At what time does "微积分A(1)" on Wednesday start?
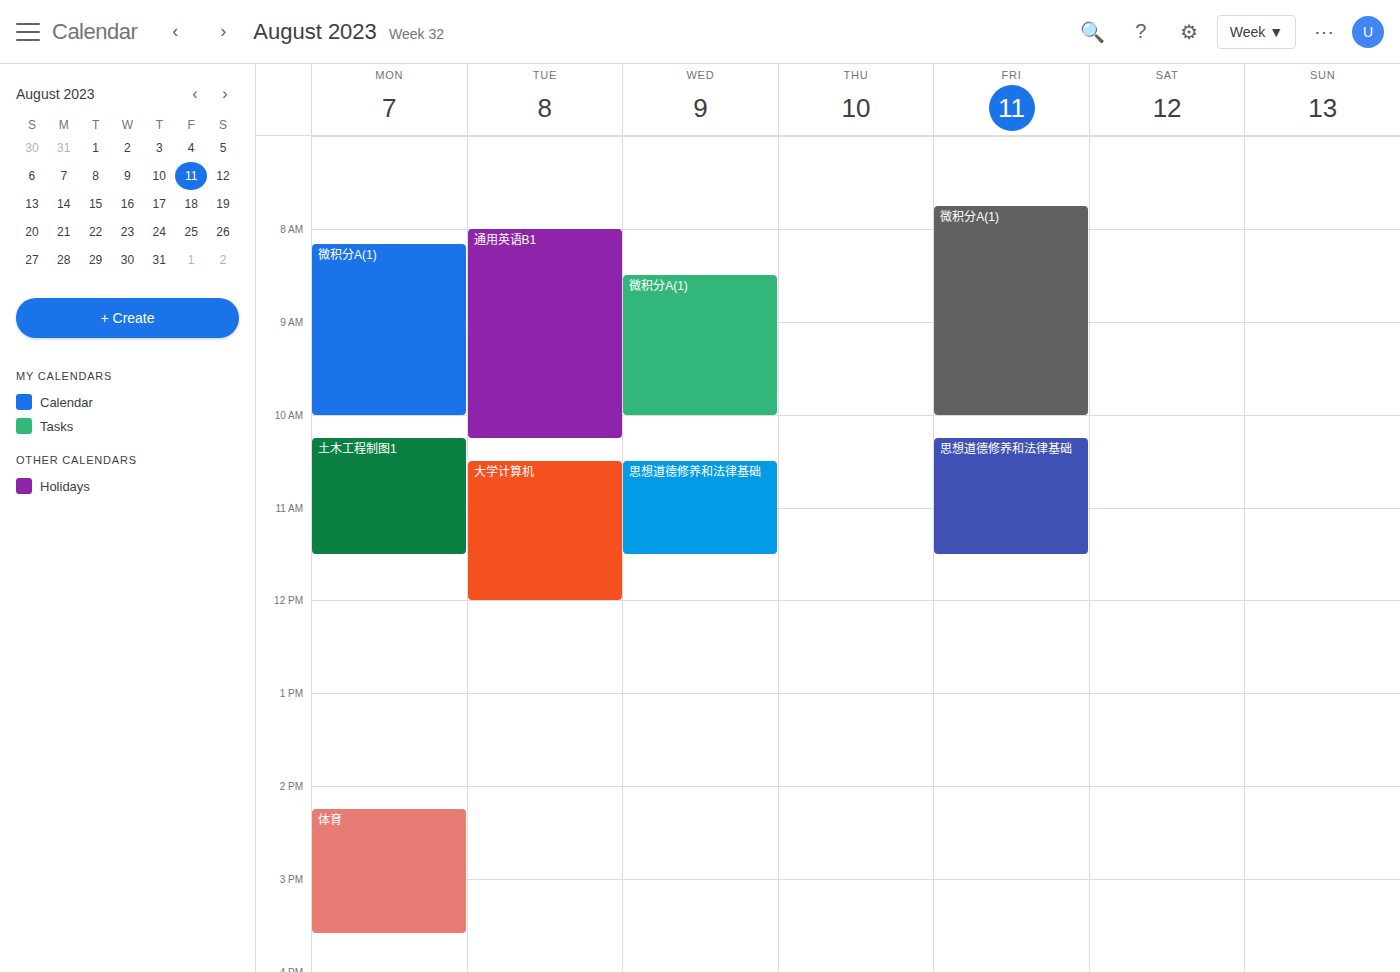
08:30